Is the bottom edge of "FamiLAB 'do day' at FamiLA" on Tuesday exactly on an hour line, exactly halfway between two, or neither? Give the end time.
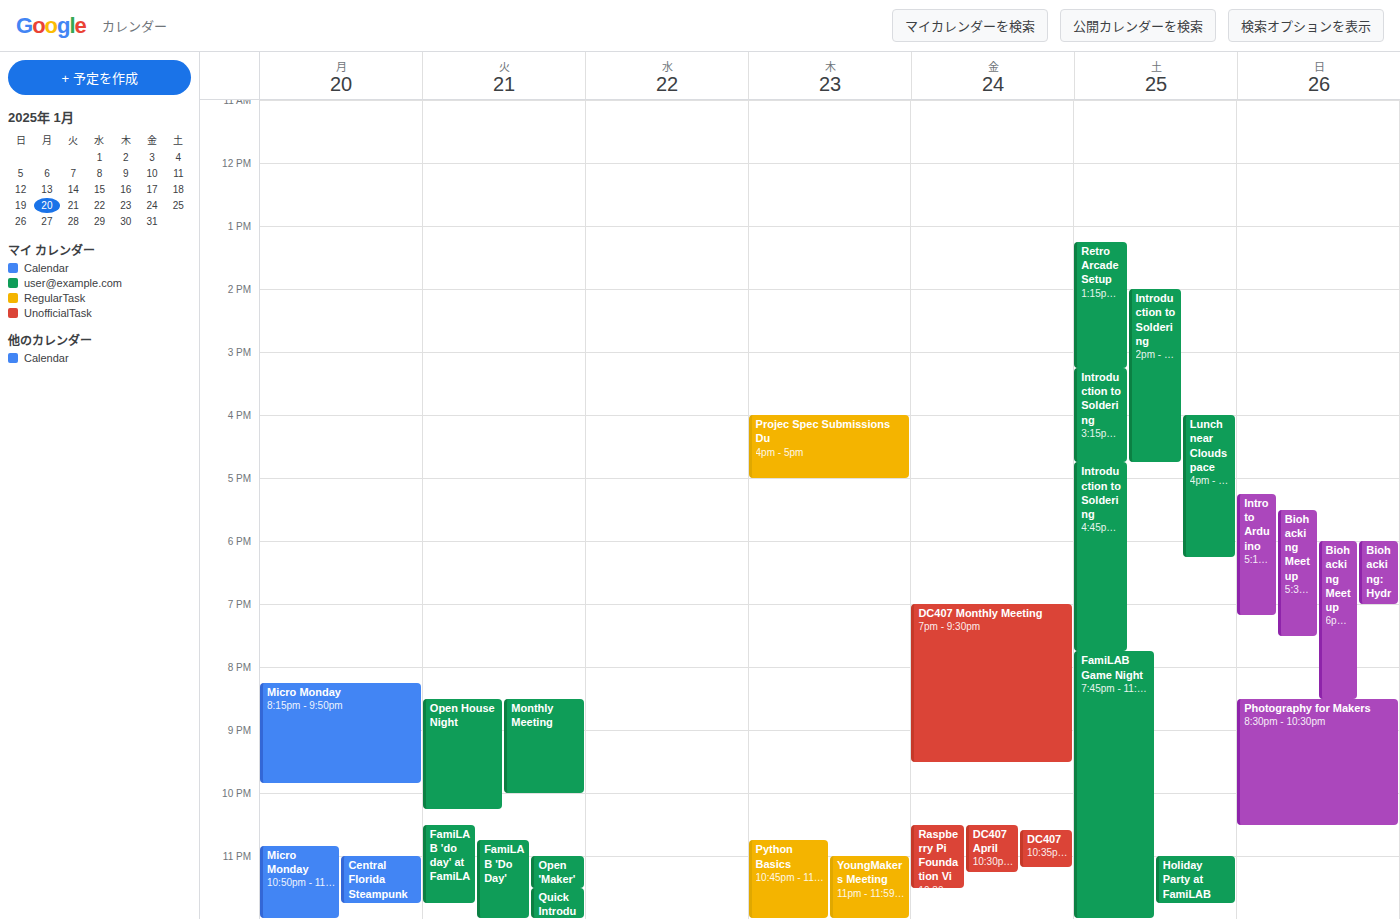
11:45 PM -- neither: three quarters of the way from the 11 PM line to the 12 AM line.